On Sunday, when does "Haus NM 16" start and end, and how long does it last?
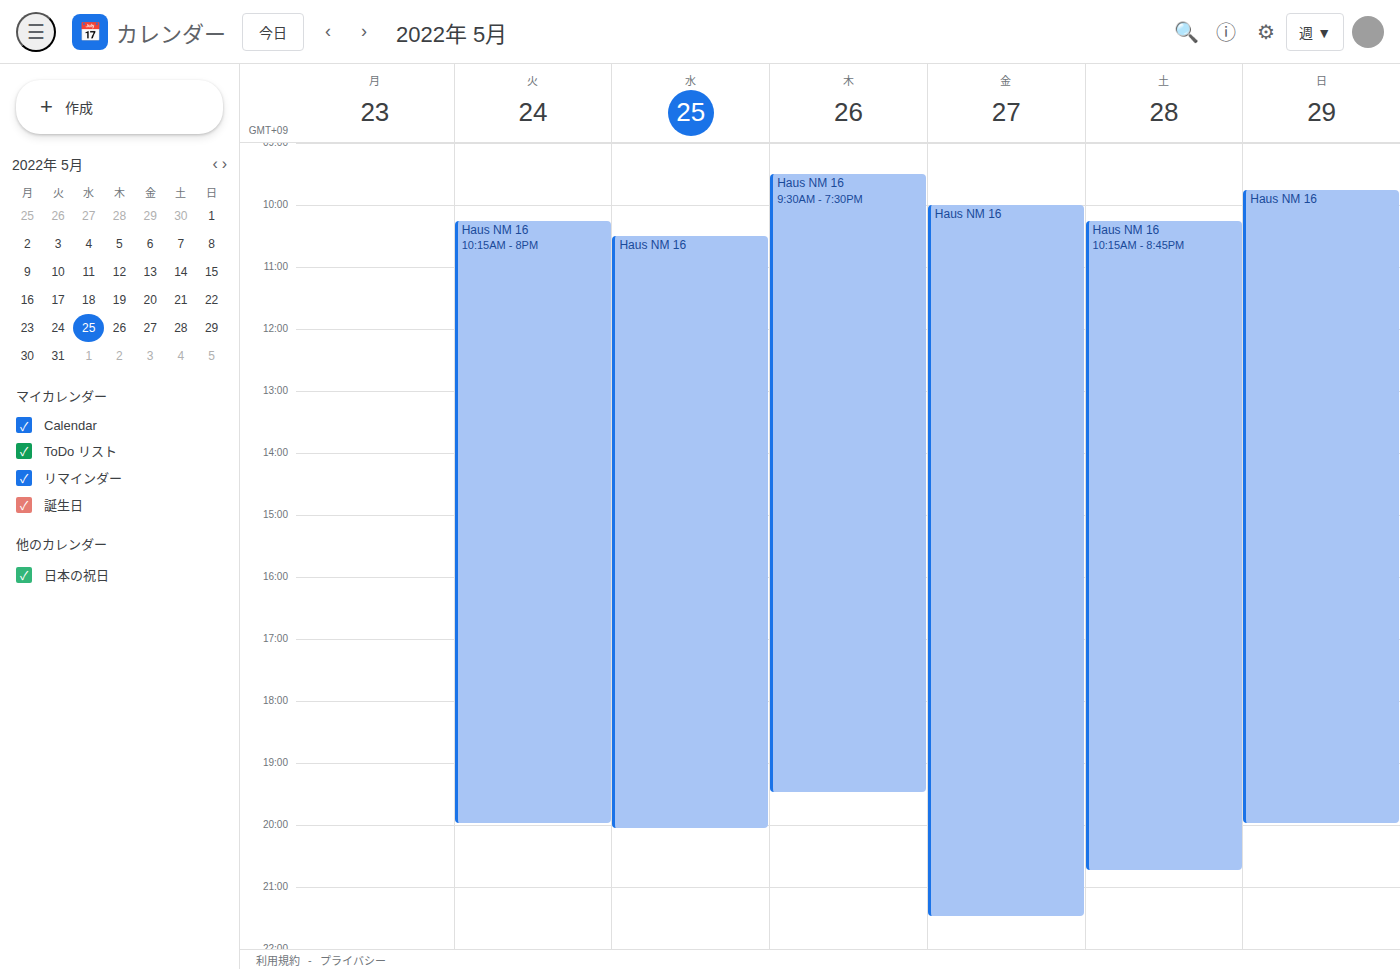
9:45 AM to 8:00 PM, 10 hours 15 minutes